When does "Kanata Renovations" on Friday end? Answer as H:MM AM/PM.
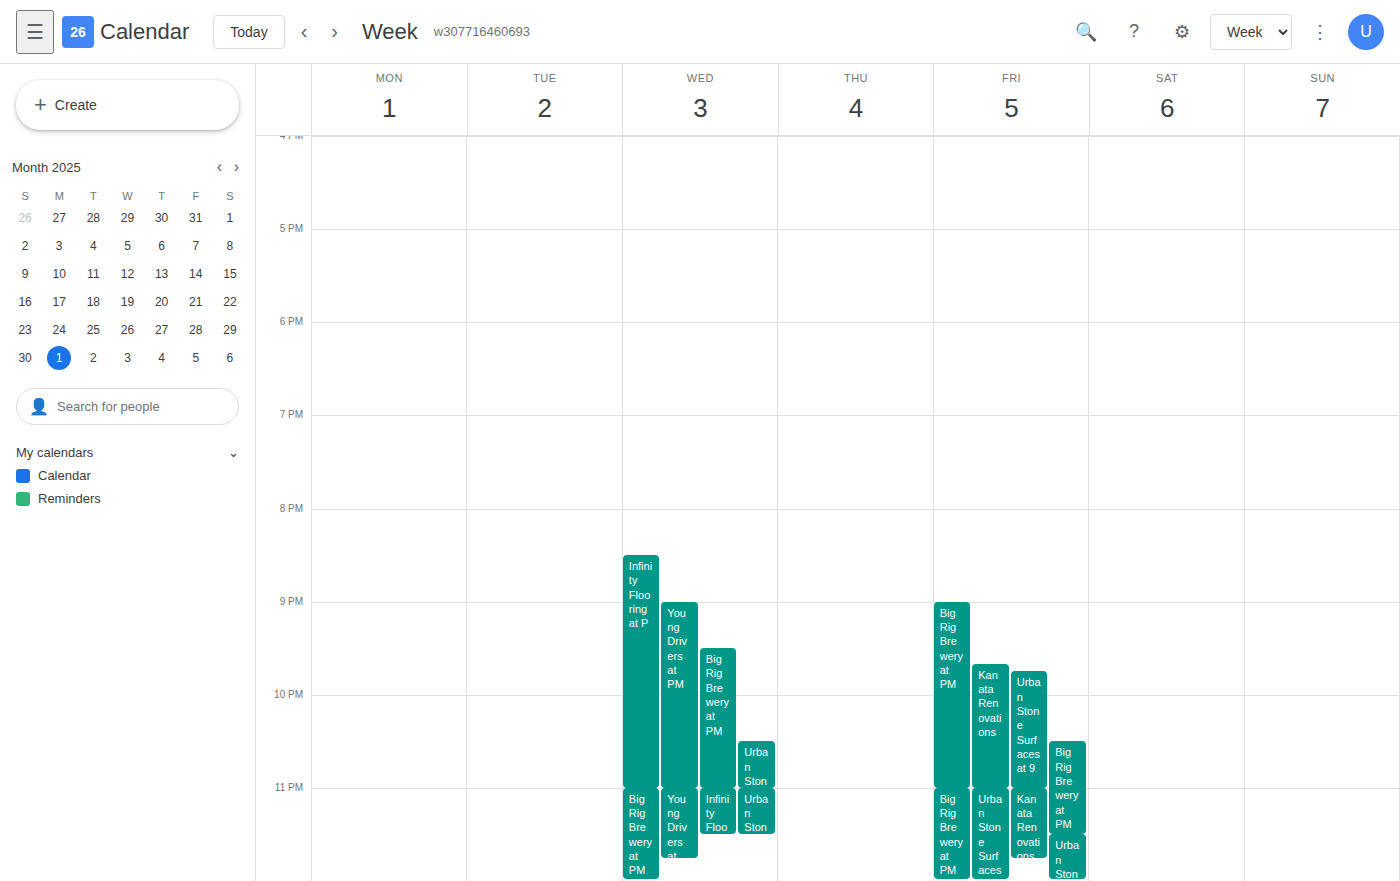
11:00 PM